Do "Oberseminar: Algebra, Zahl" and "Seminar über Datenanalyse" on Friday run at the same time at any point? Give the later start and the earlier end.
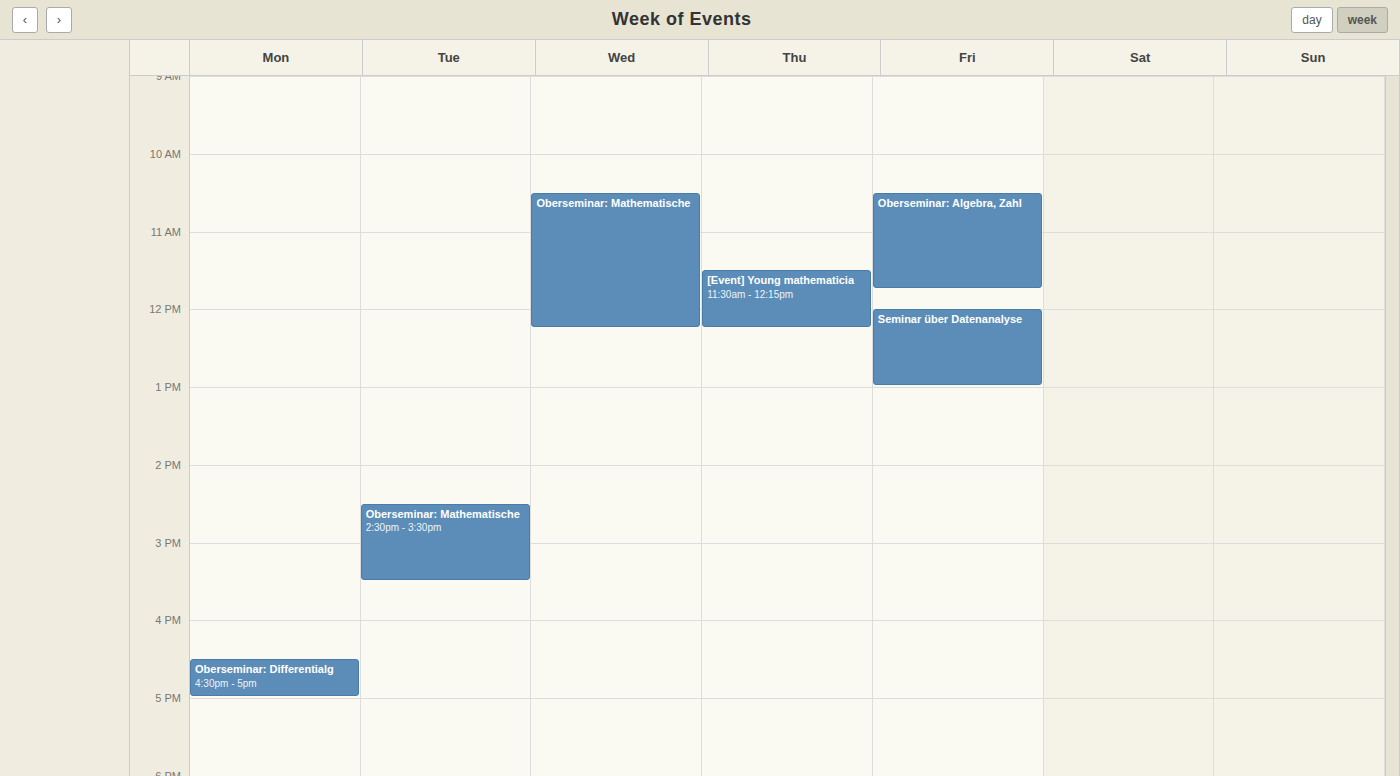
"Oberseminar: Algebra, Zahl" ends at 11:45 AM and "Seminar über Datenanalyse" starts at 12:00 PM -- no overlap.